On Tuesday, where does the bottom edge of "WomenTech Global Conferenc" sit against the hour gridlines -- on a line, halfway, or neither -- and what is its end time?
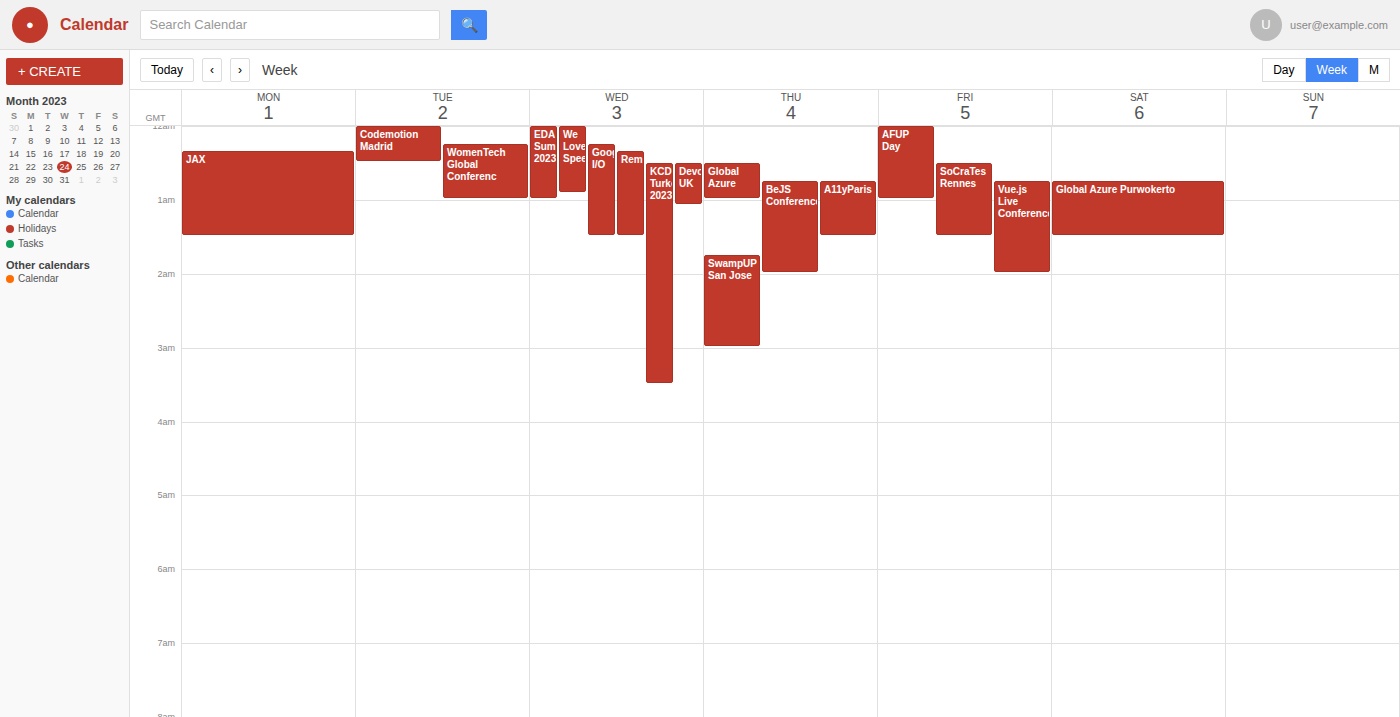
1:00 AM -- exactly on the 1 AM line.